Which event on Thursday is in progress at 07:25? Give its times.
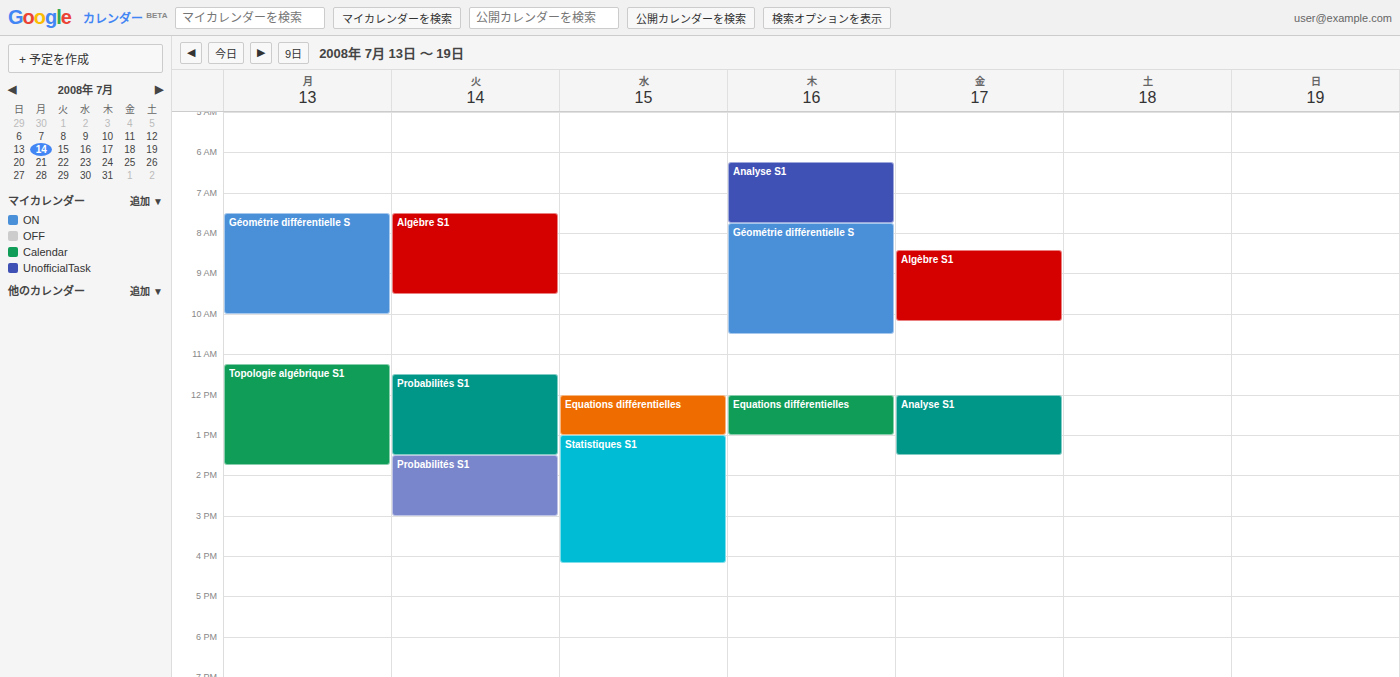
"Analyse S1", 06:15 to 07:45